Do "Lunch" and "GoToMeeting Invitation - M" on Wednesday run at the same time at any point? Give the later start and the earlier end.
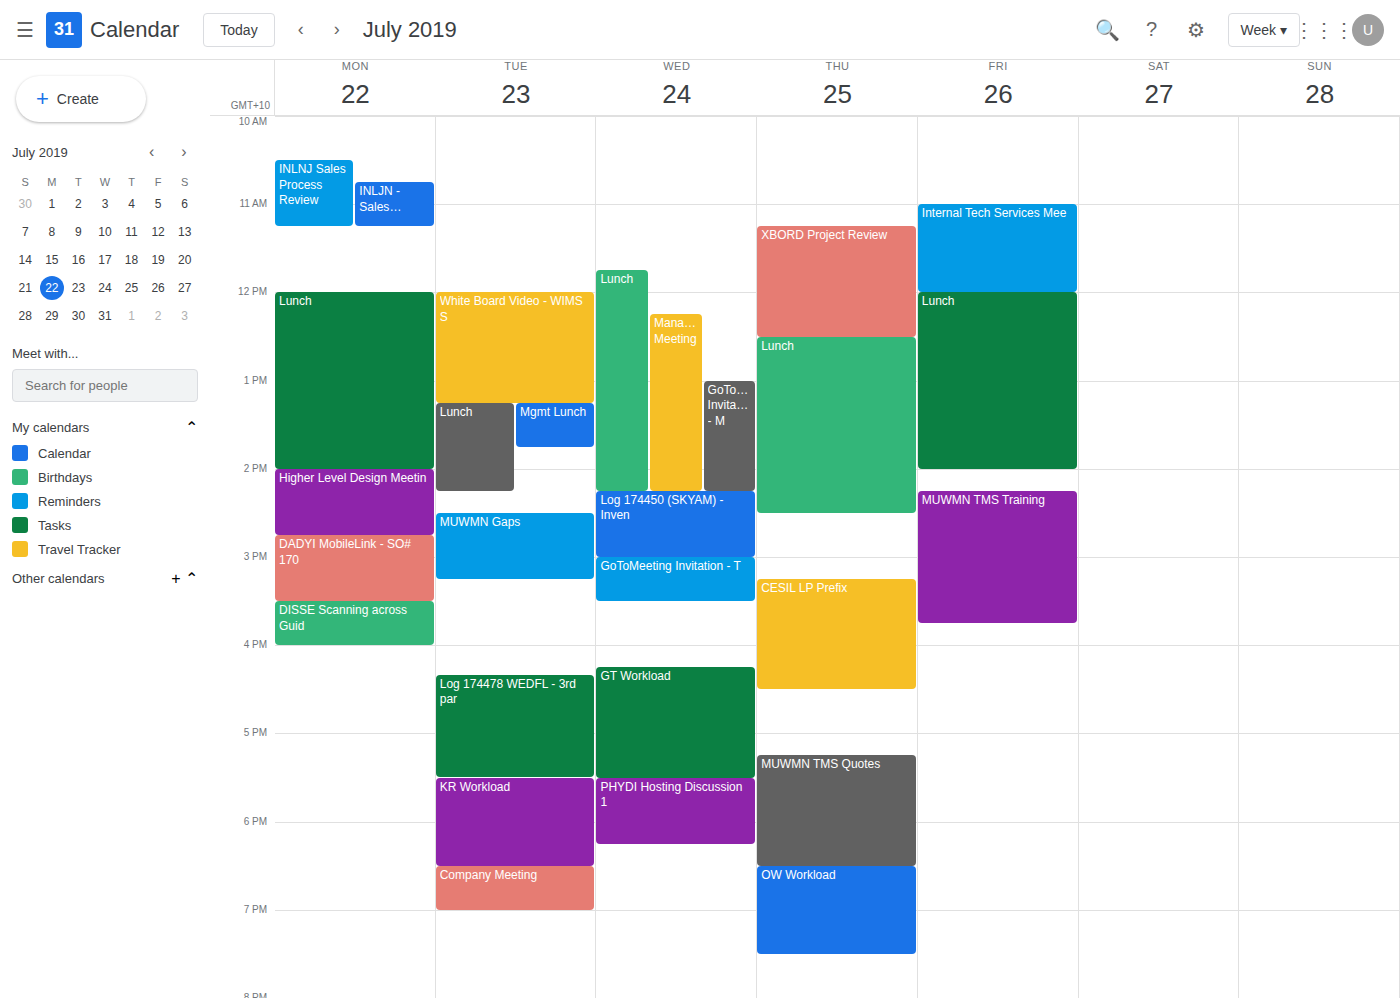
"GoToMeeting Invitation - M" starts at 13:00, before "Lunch" ends at 14:15 -- they overlap.